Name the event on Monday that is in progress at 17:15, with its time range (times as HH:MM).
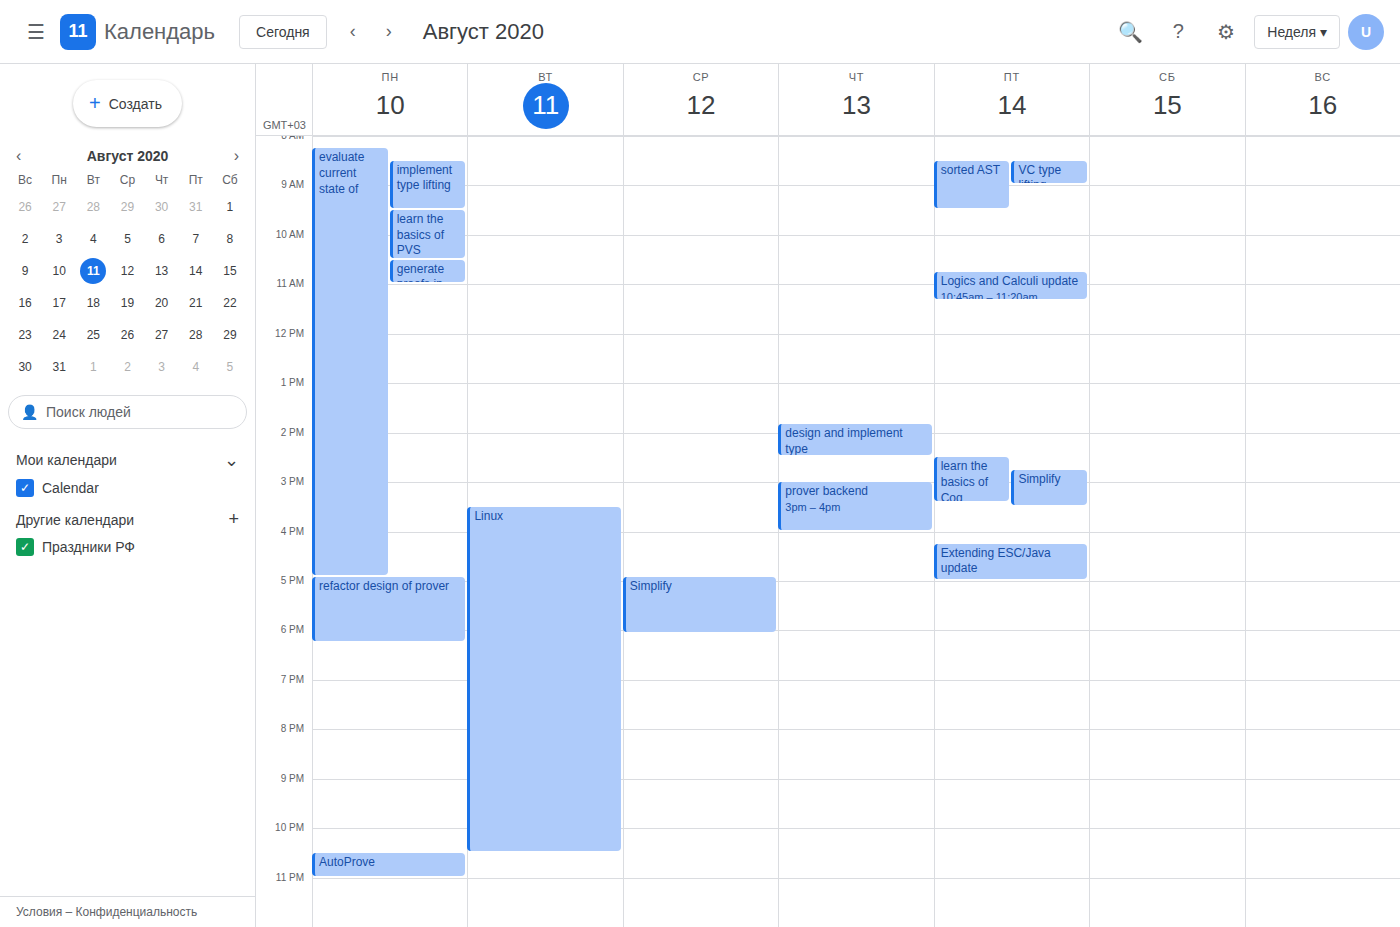
"refactor design of prover", 16:55 to 18:15